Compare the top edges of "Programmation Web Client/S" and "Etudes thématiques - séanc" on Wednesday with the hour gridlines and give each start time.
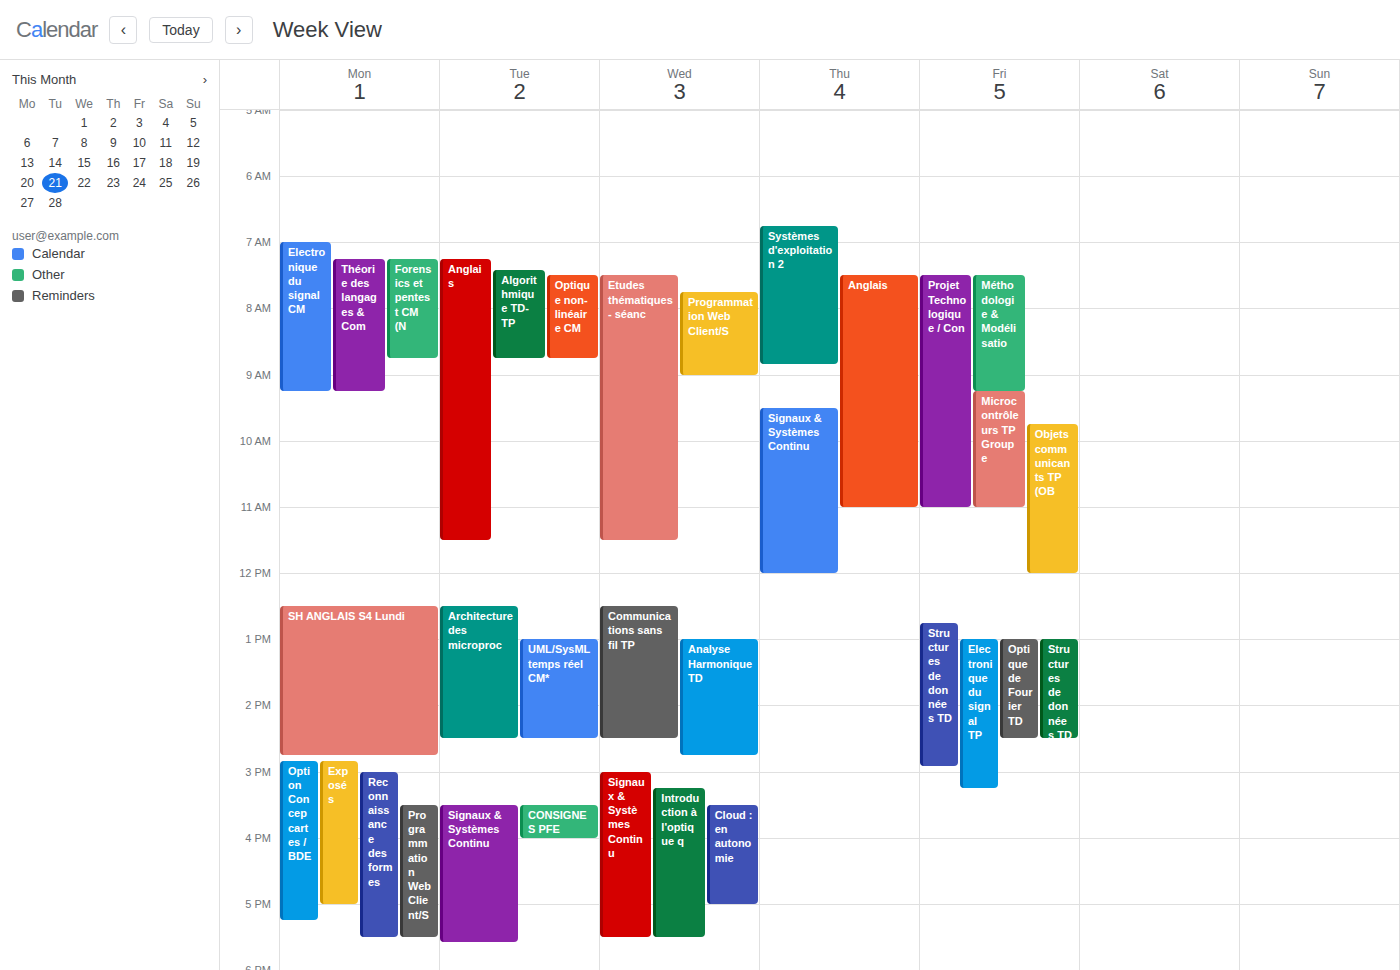
"Programmation Web Client/S": 7:45 AM, neither: three quarters of the way from the 7 AM line to the 8 AM line. "Etudes thématiques - séanc": 7:30 AM, halfway between the 7 AM and 8 AM lines.